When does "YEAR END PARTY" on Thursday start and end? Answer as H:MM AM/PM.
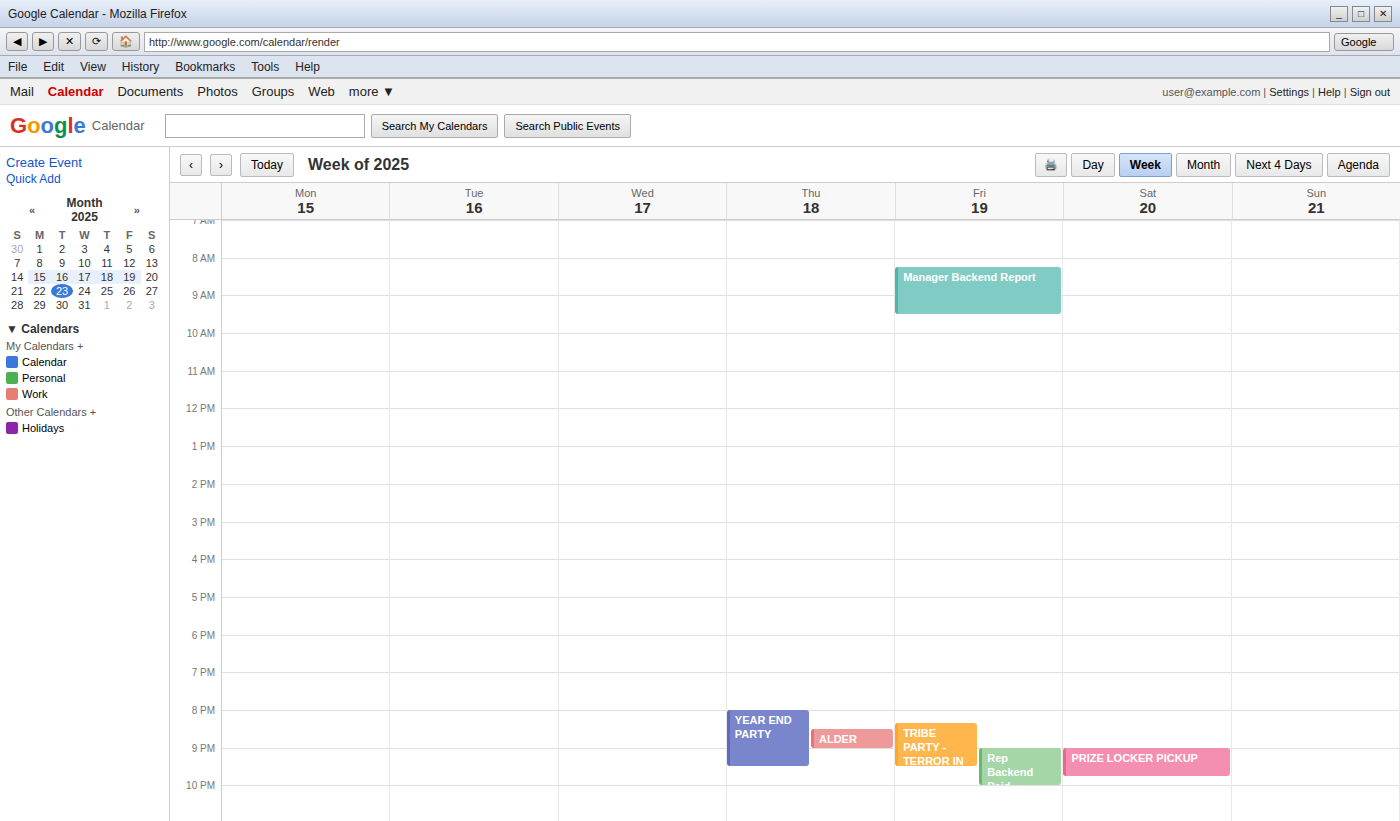
8:00 PM to 9:30 PM